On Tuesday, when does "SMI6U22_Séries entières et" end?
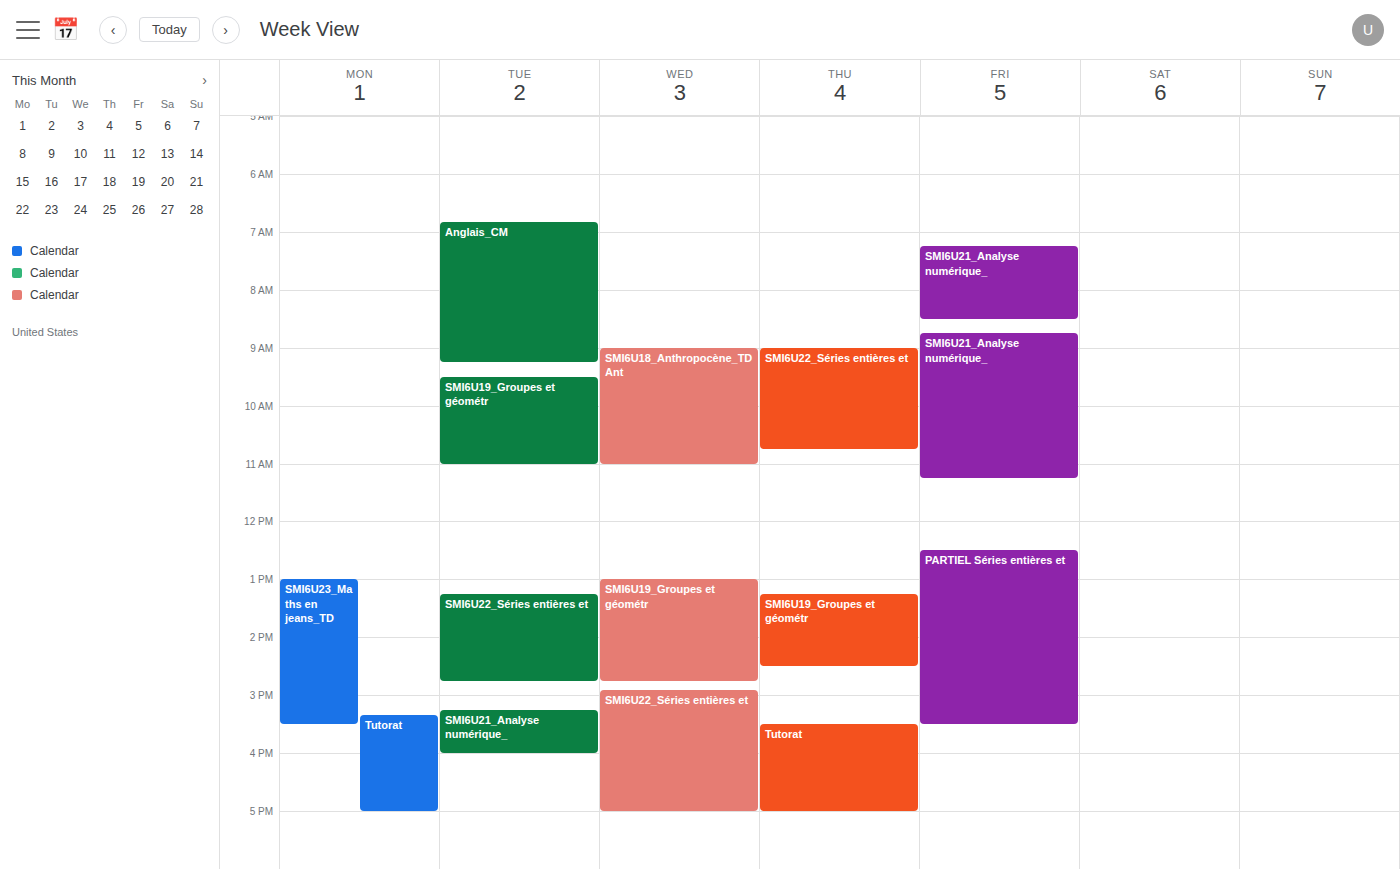
2:45 PM